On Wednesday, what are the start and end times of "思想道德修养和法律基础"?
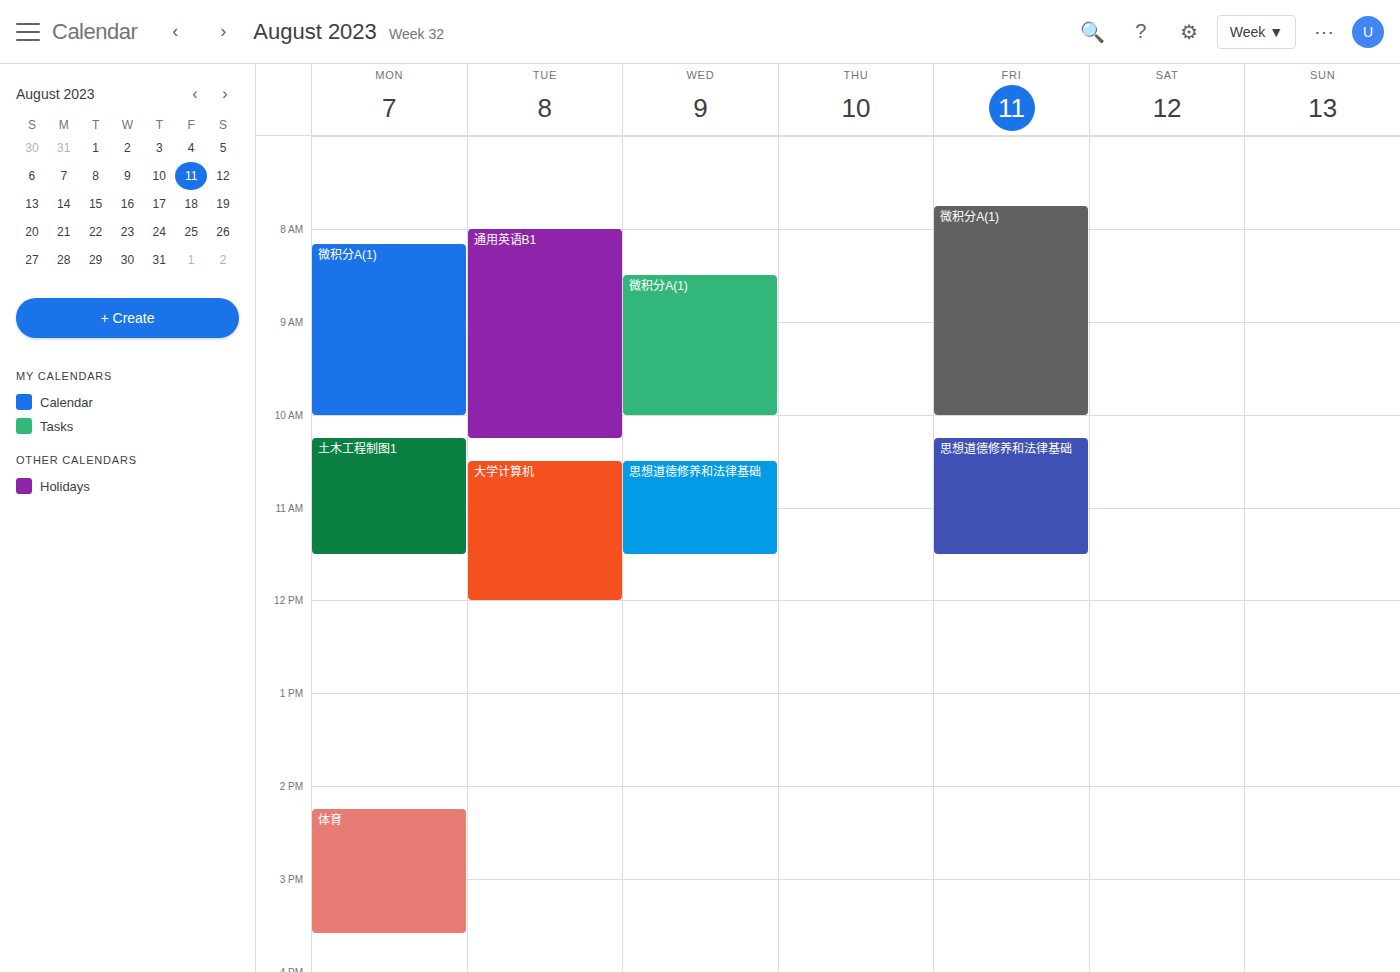
10:30 to 11:30